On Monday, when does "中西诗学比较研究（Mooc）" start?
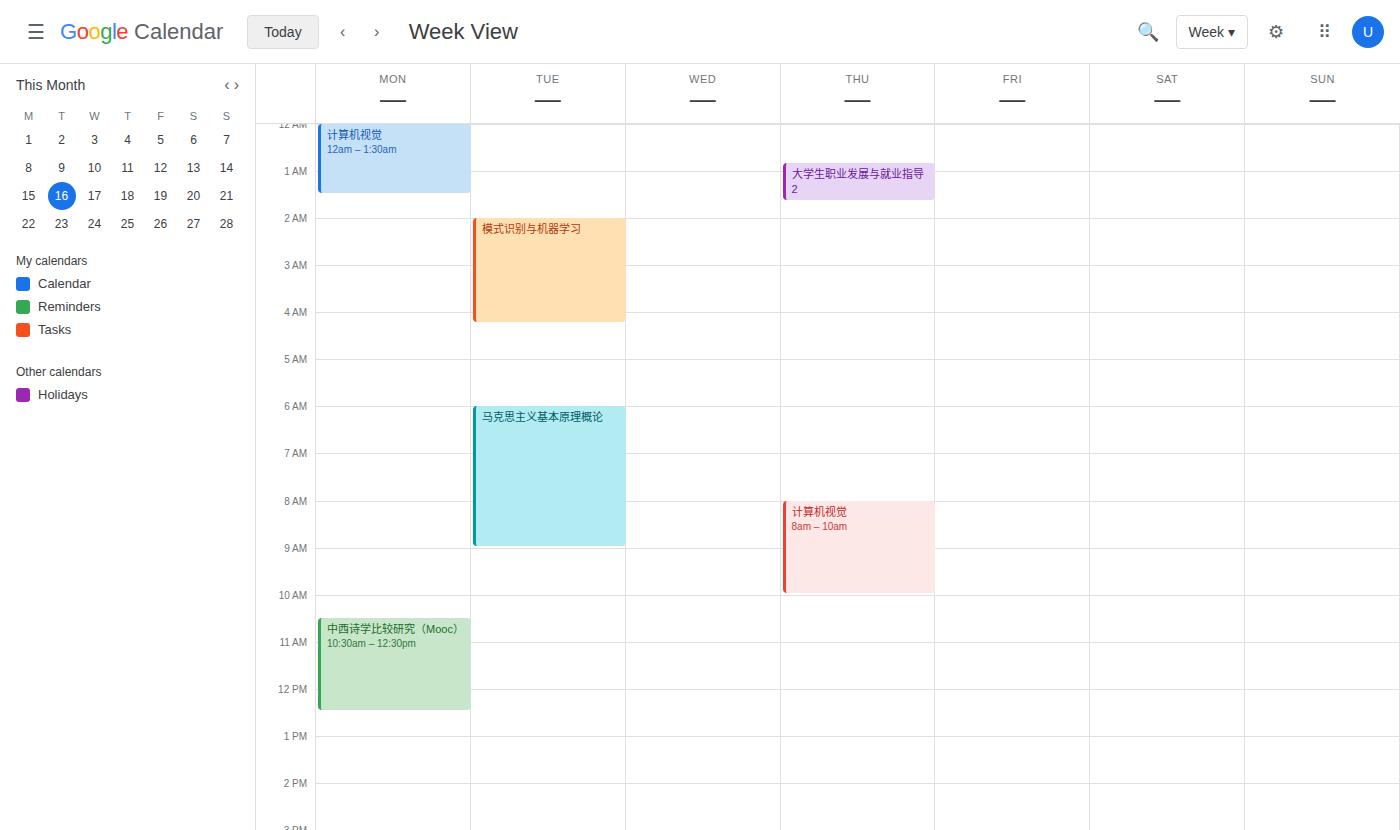
10:30 AM